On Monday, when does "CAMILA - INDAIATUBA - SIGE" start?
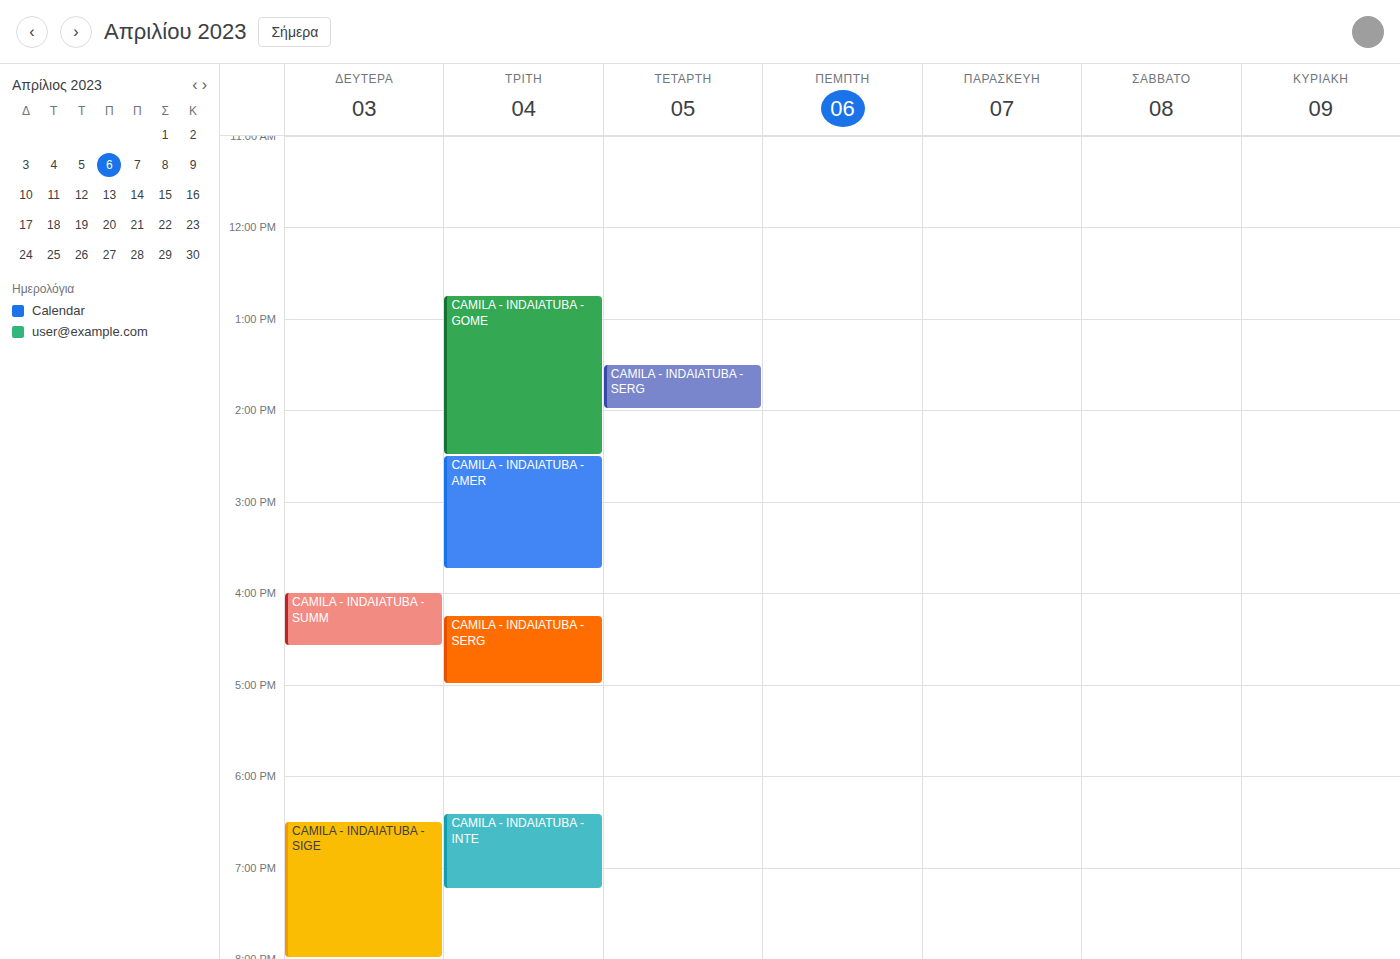
6:30 PM